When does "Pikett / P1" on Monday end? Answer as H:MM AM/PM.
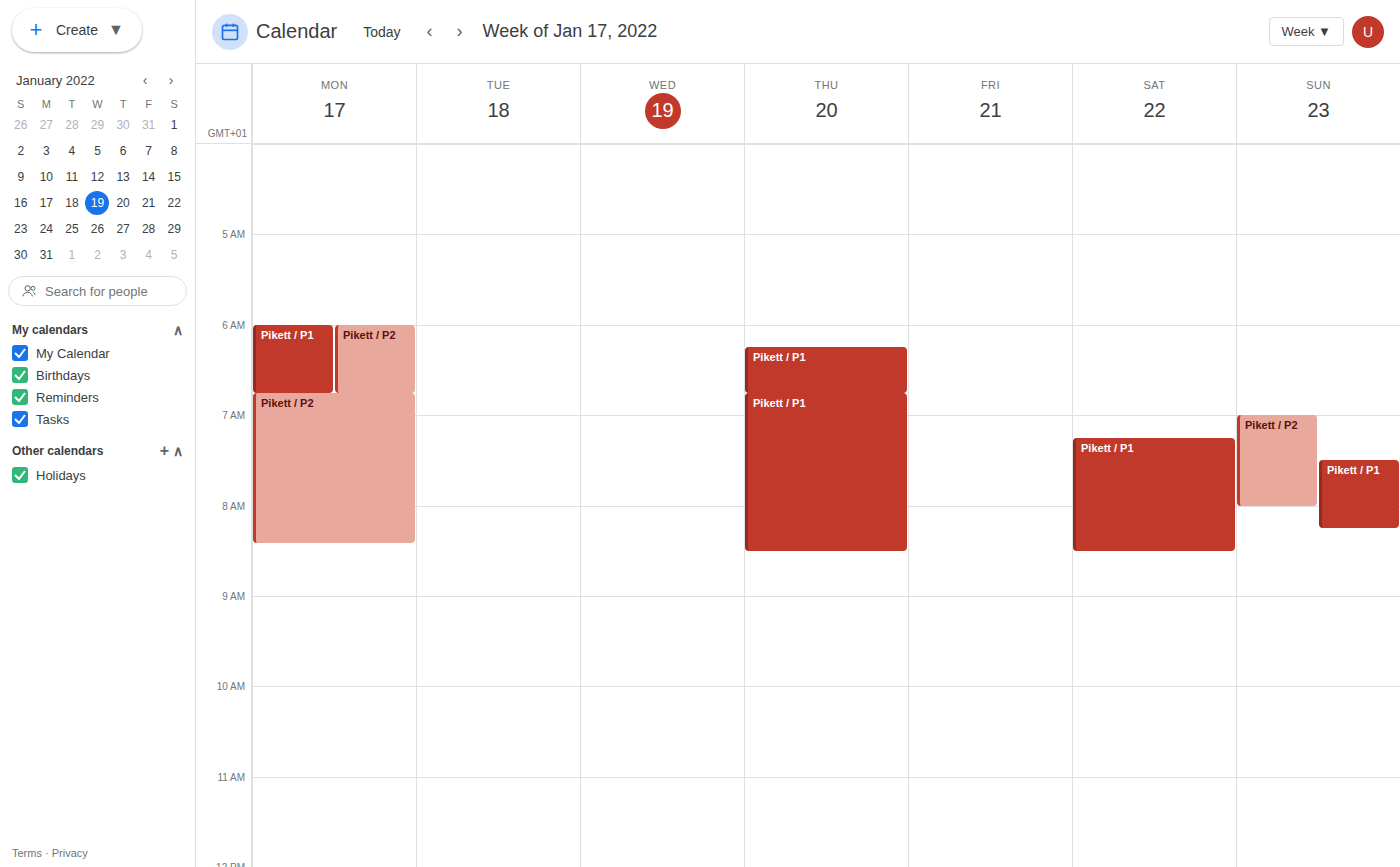
6:45 AM